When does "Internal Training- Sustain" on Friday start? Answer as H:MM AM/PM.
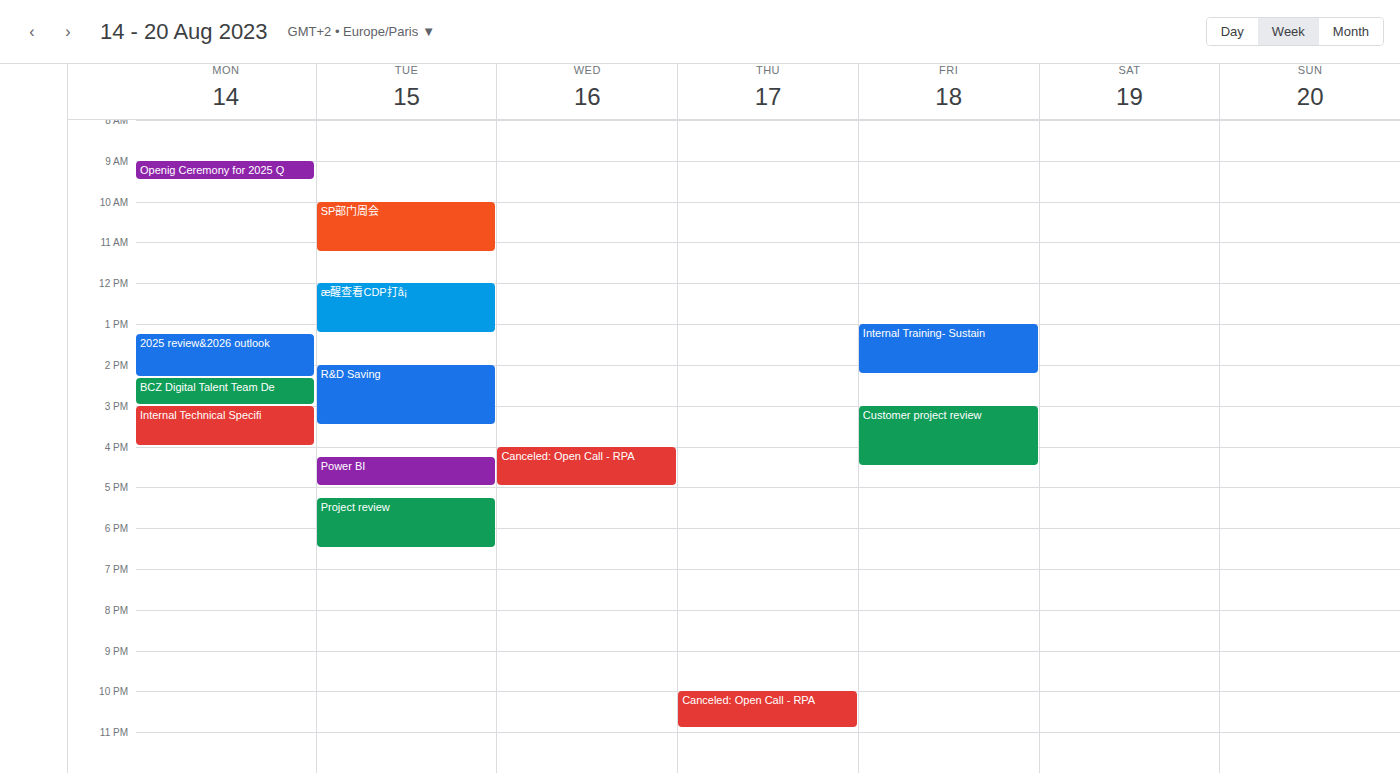
1:00 PM